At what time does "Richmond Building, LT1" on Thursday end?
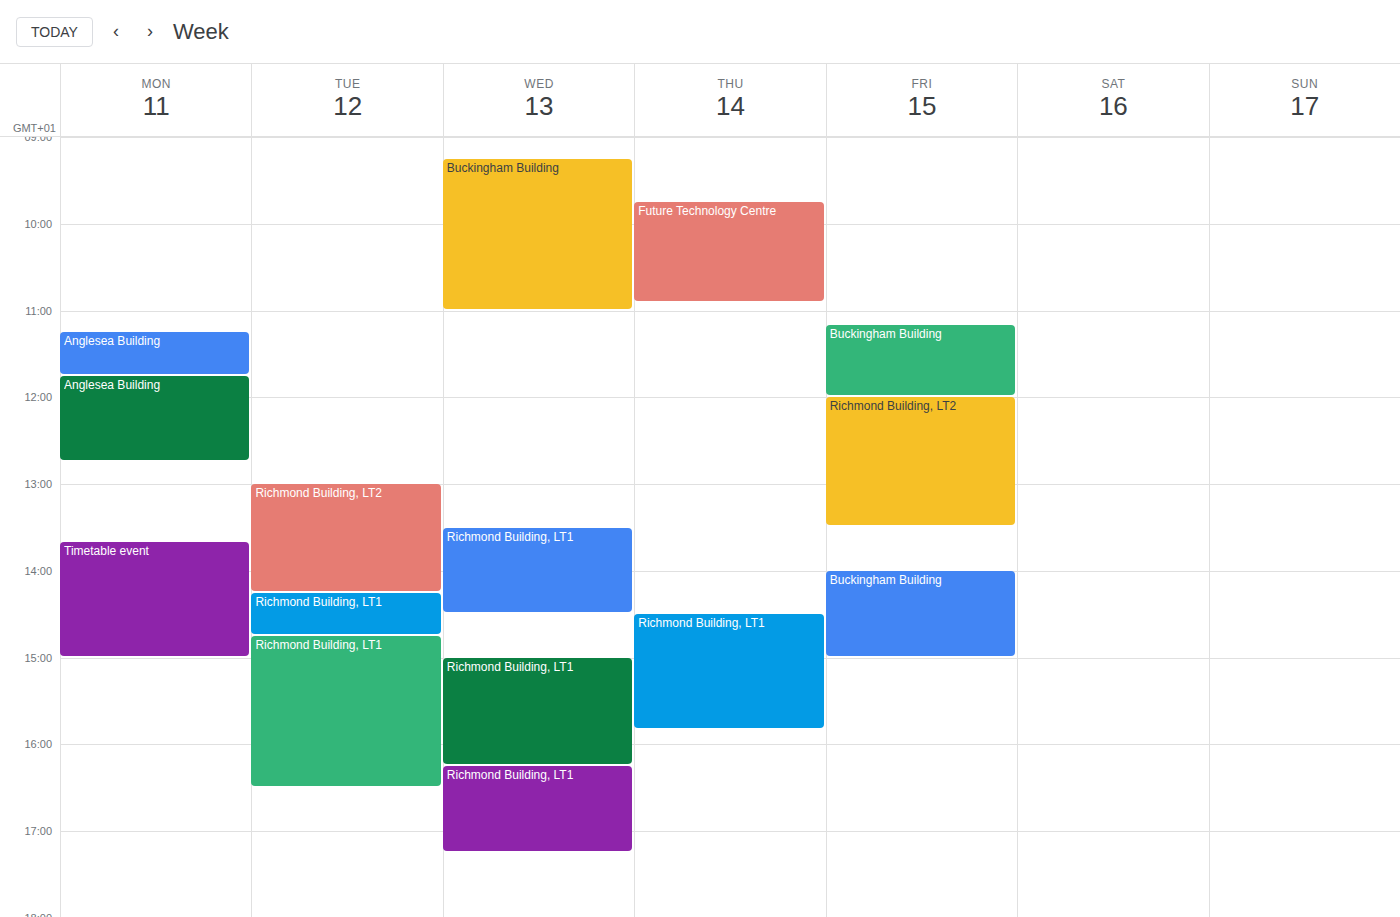
3:50 PM